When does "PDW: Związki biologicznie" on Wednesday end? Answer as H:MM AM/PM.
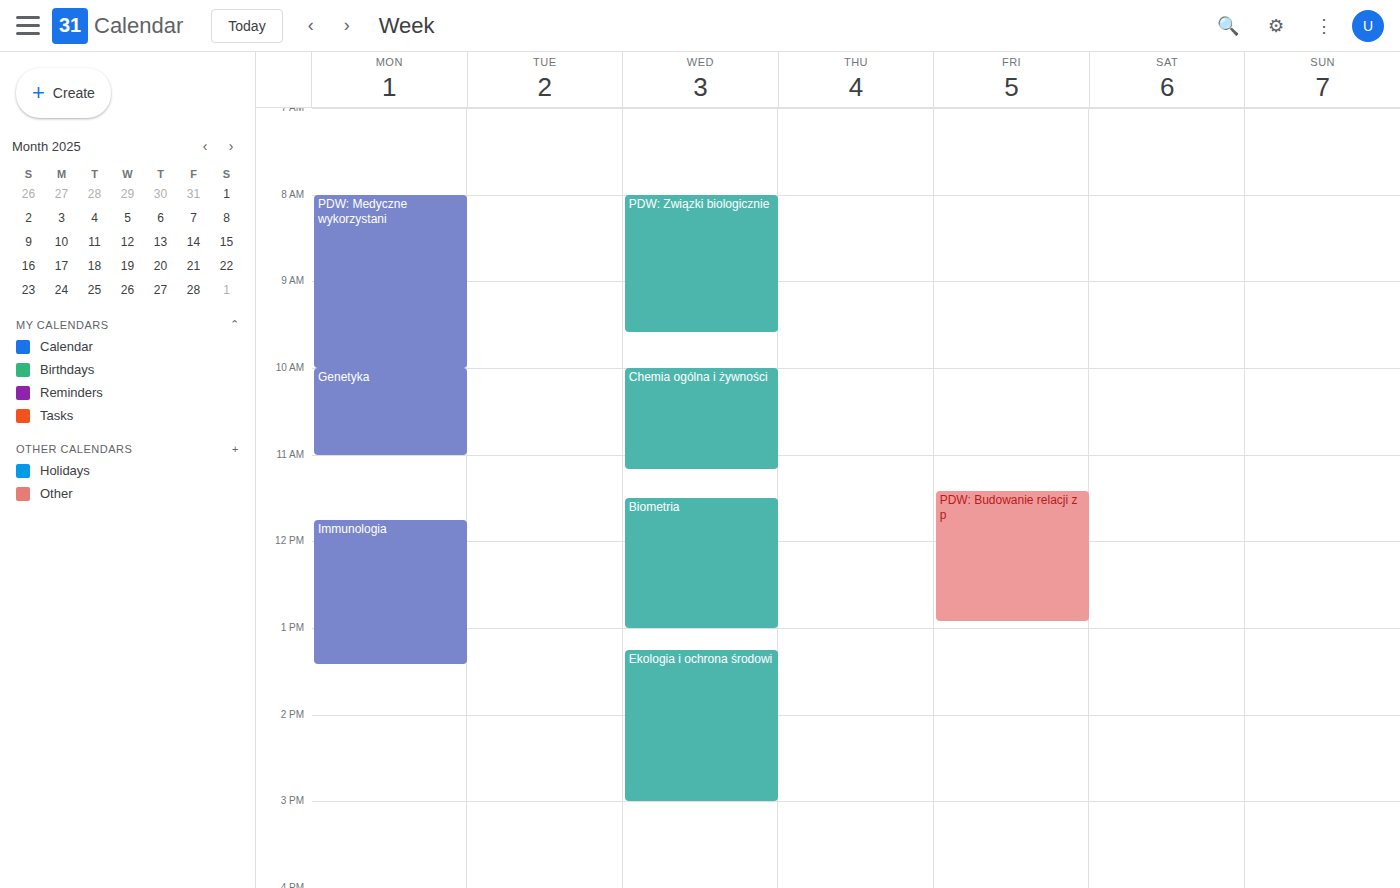
9:35 AM